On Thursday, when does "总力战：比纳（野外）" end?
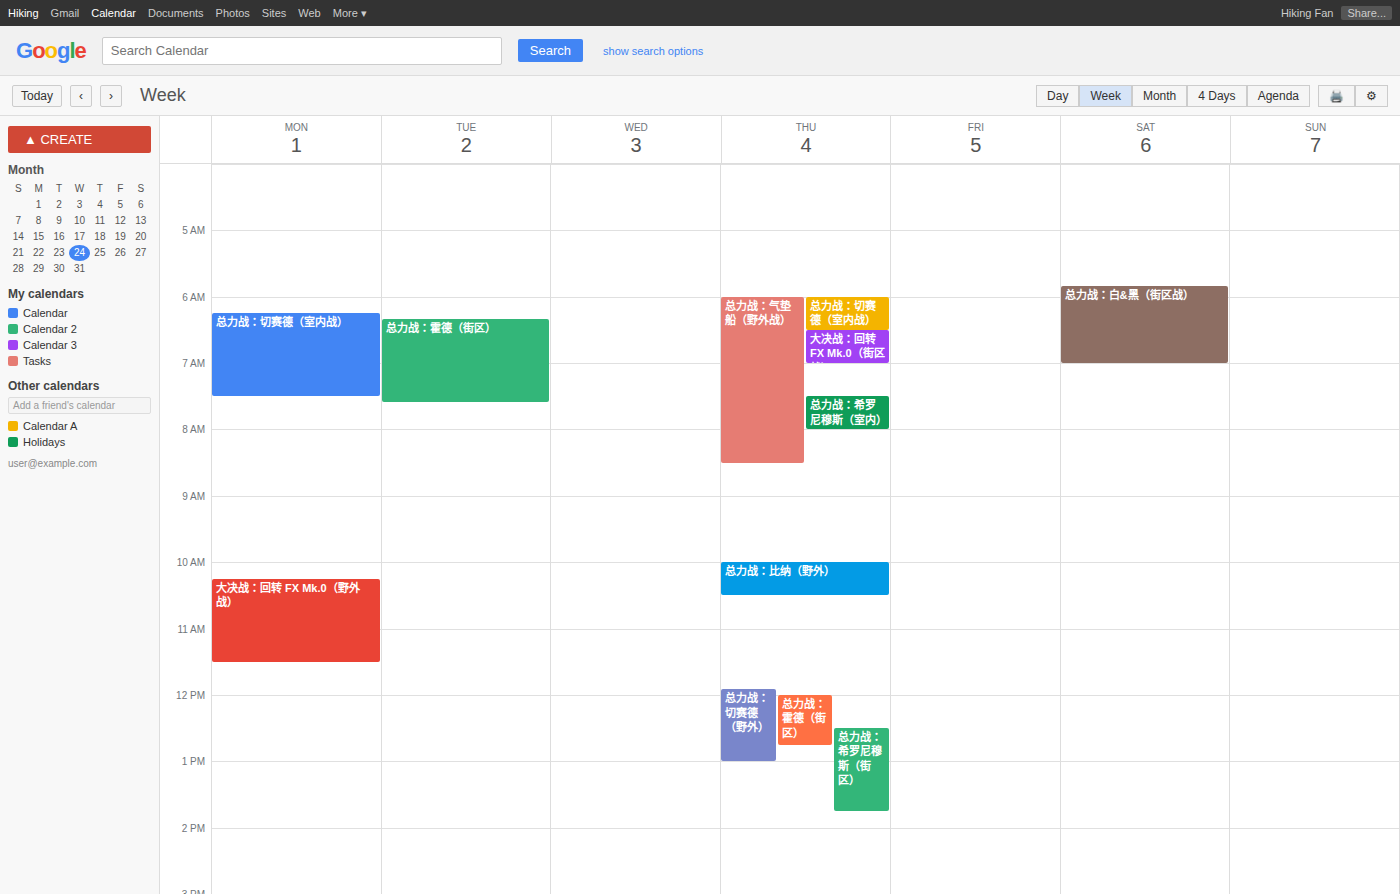
10:30 AM